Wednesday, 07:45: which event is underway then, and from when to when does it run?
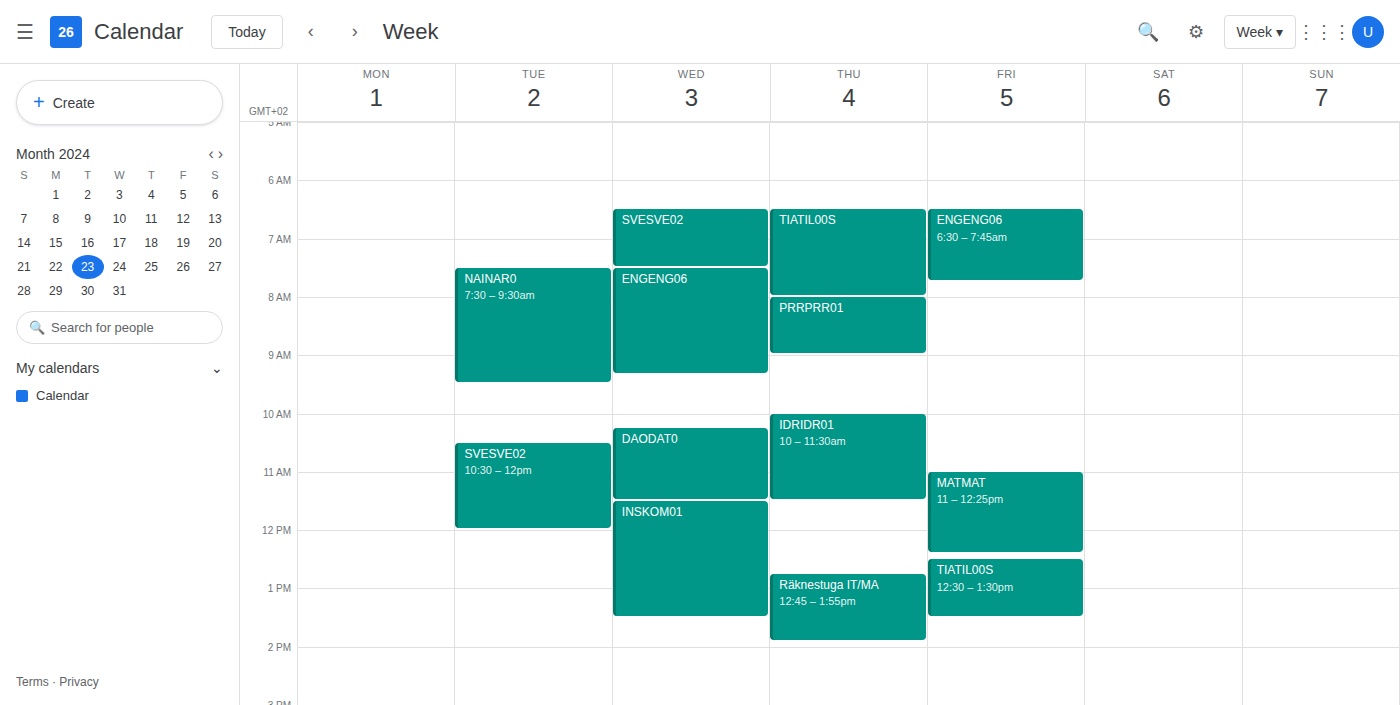
"ENGENG06", 07:30 to 09:20